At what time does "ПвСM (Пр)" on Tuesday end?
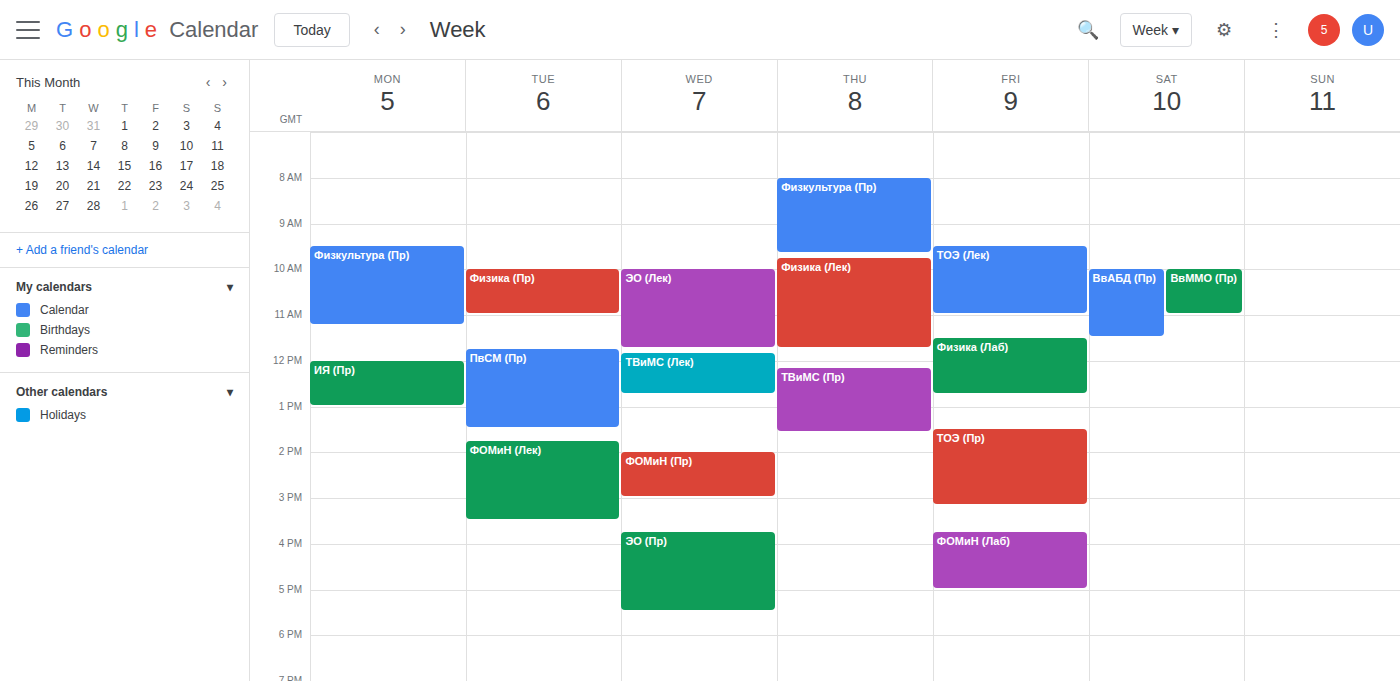
1:30 PM